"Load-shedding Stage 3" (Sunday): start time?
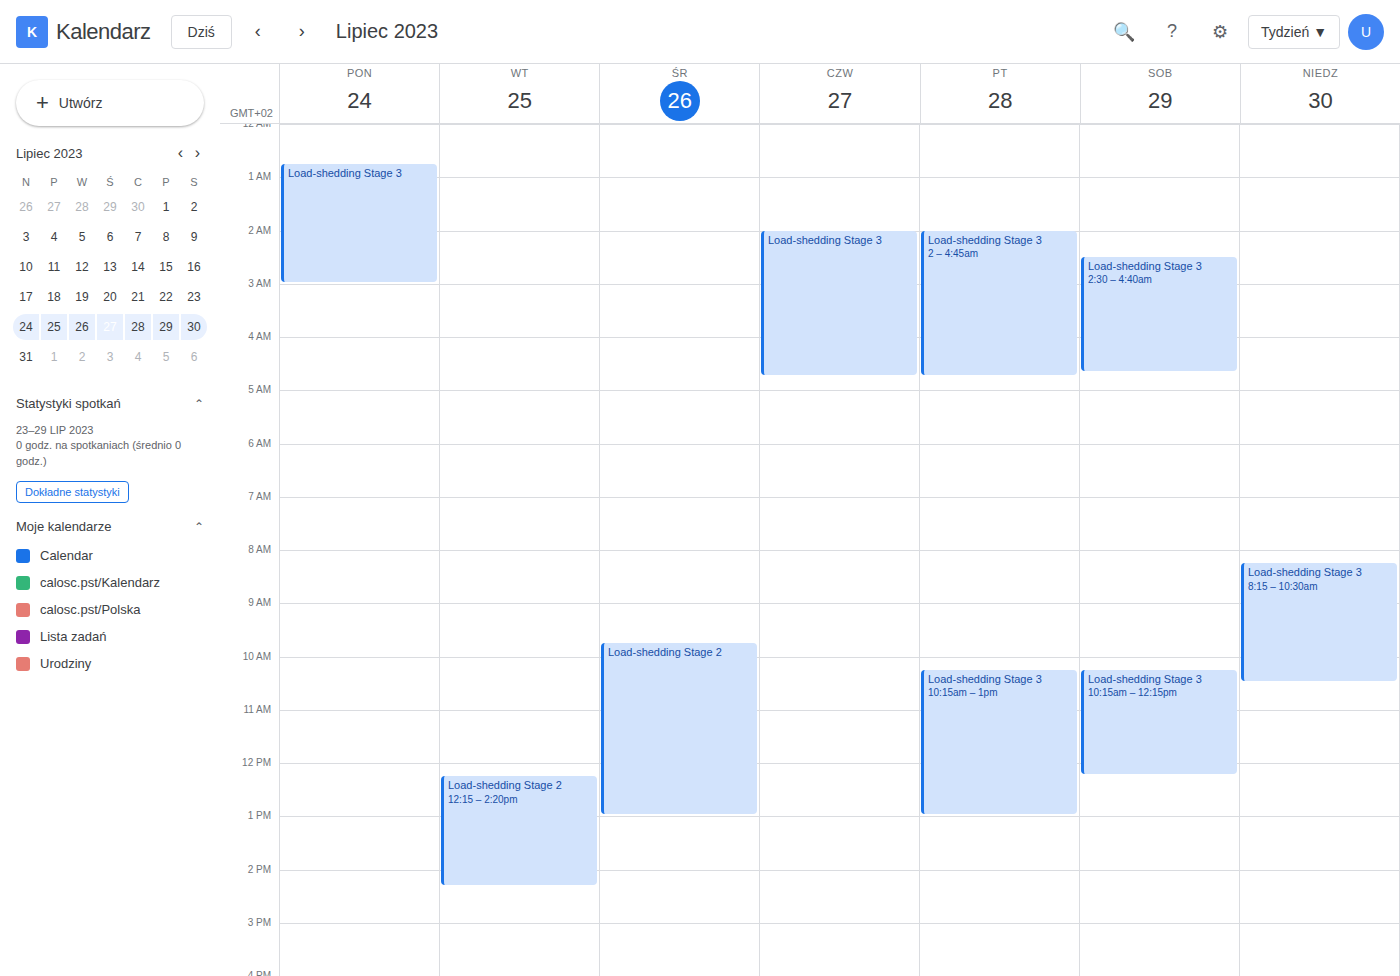
8:15 AM